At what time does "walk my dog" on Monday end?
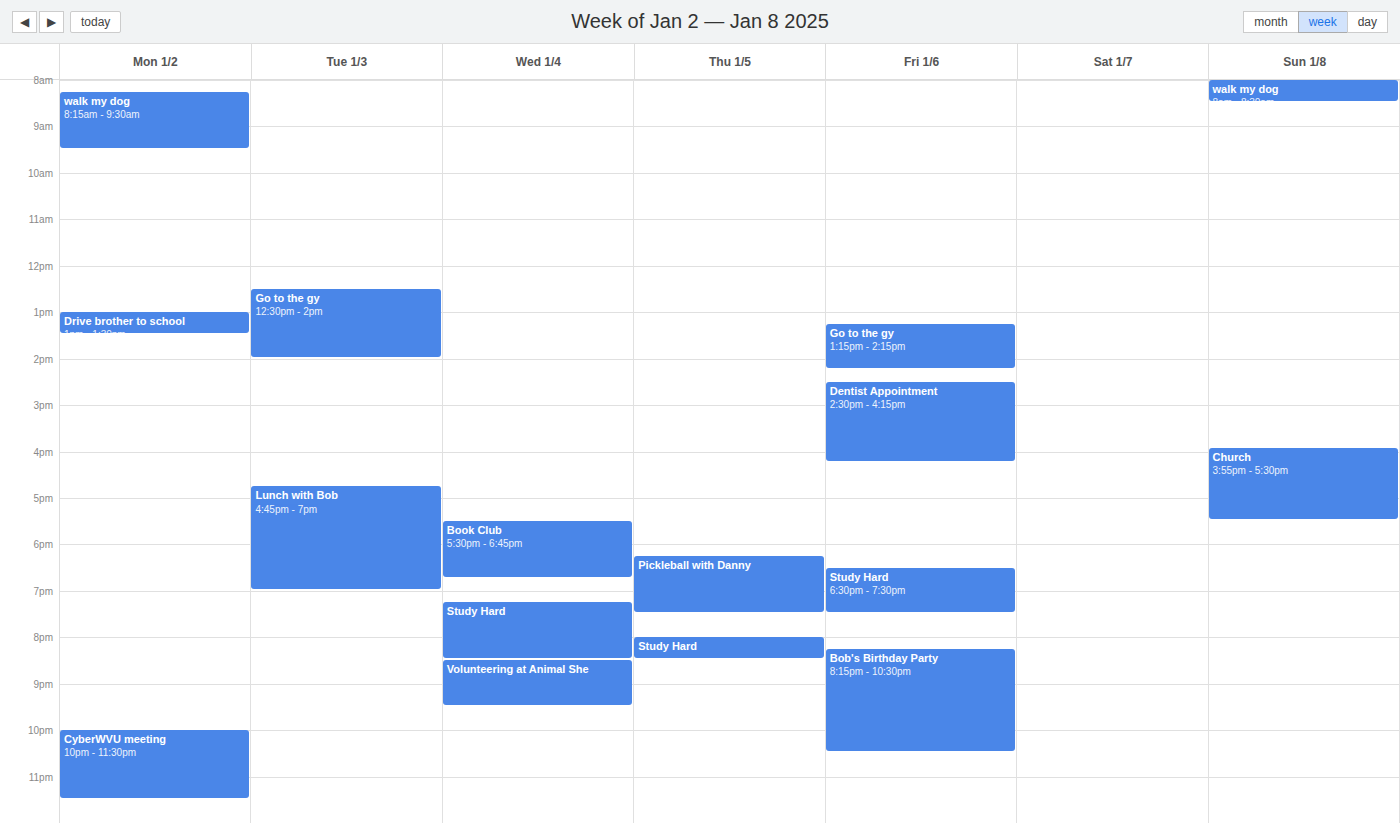
9:30 AM